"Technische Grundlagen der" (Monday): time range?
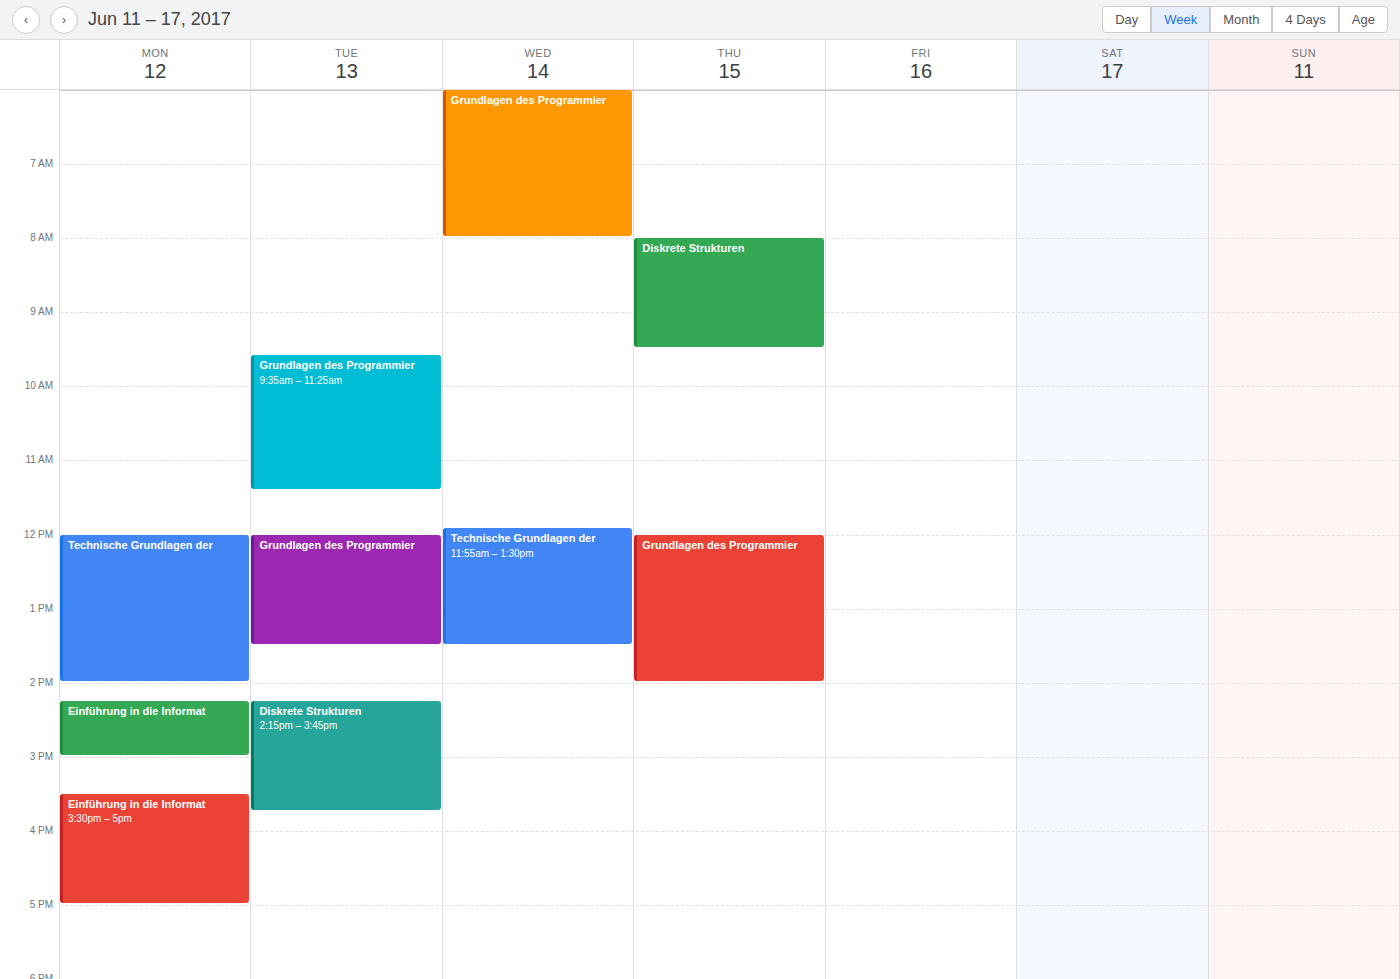
12:00 PM to 2:00 PM